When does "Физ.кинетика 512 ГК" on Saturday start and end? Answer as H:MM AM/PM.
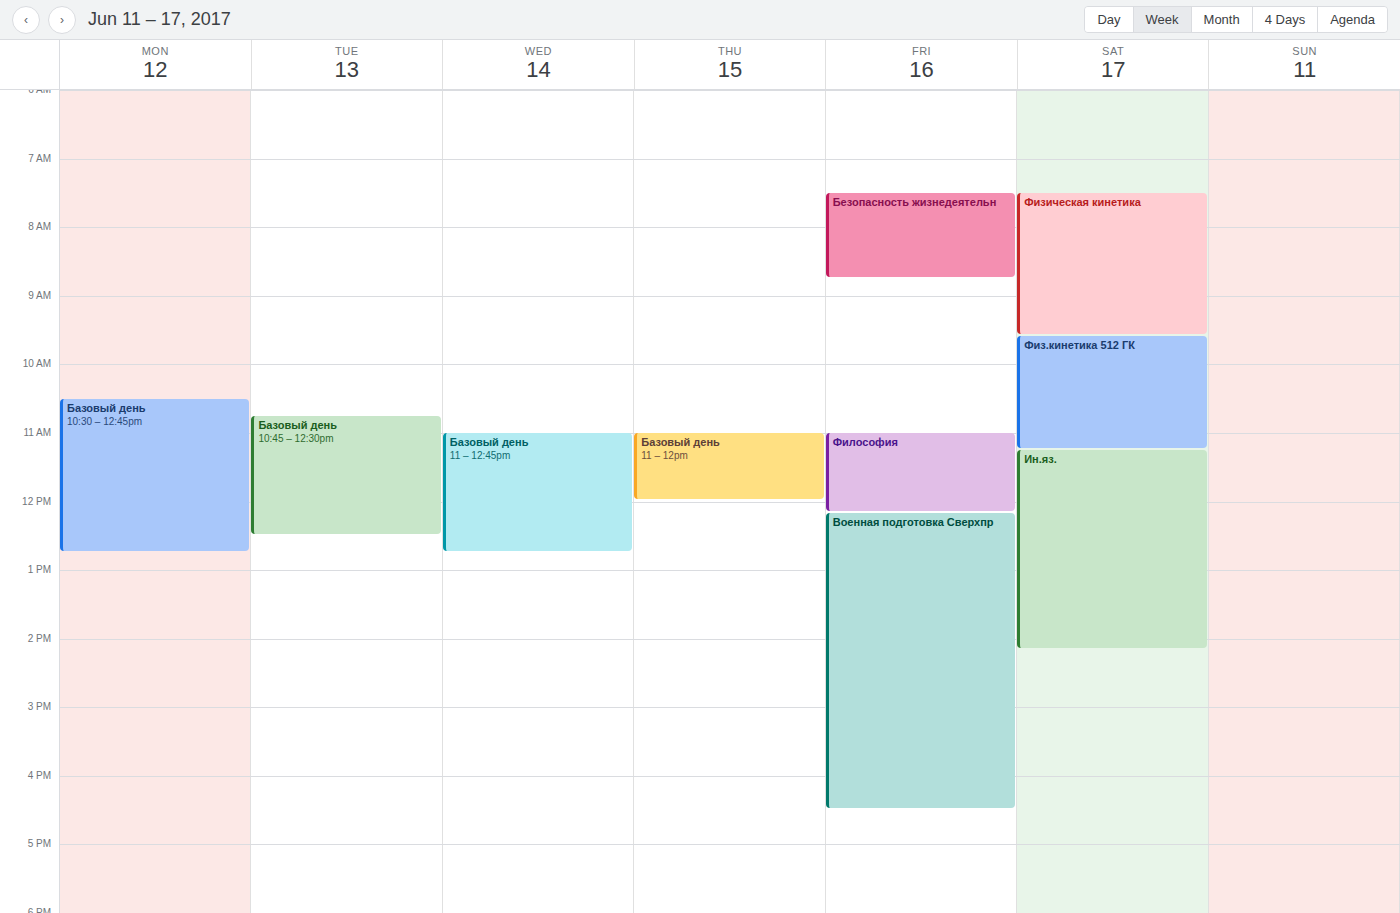
9:35 AM to 11:15 AM